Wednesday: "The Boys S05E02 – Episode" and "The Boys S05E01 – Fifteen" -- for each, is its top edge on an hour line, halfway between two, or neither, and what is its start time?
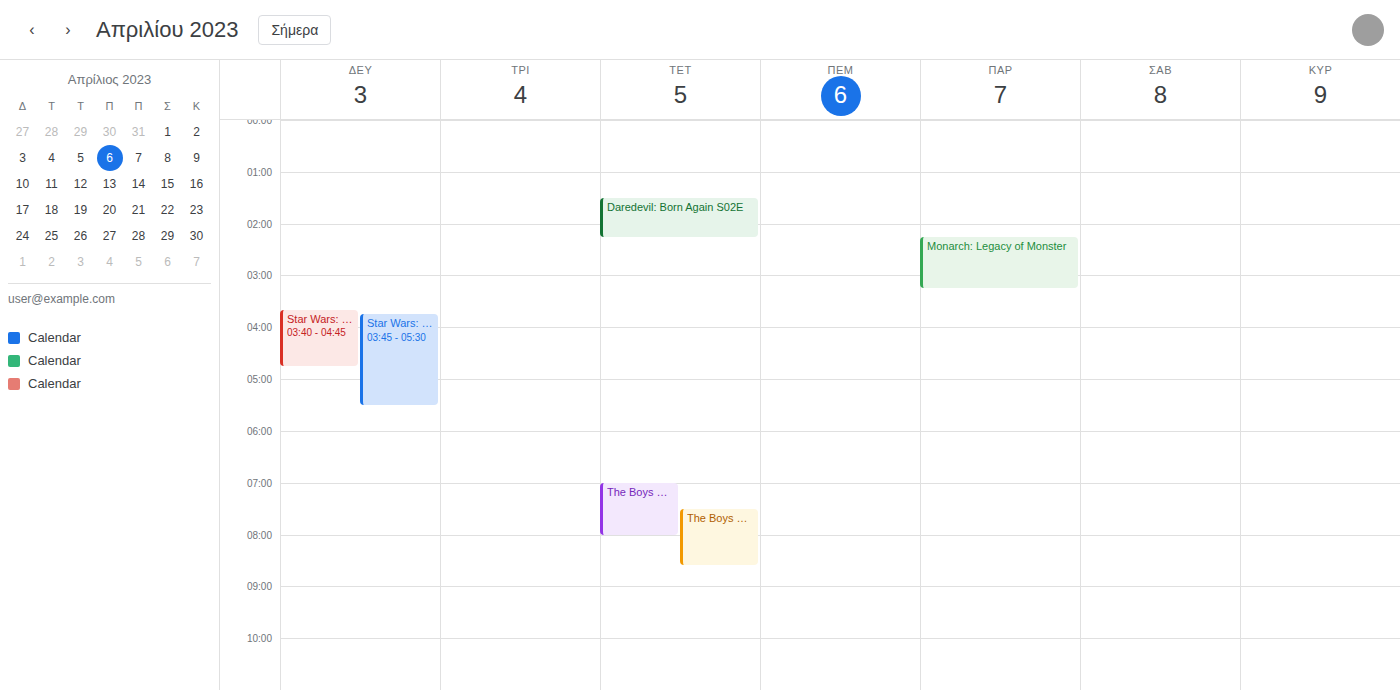
"The Boys S05E02 – Episode": 07:00, exactly on the 07:00 line. "The Boys S05E01 – Fifteen": 07:30, halfway between the 07:00 and 08:00 lines.